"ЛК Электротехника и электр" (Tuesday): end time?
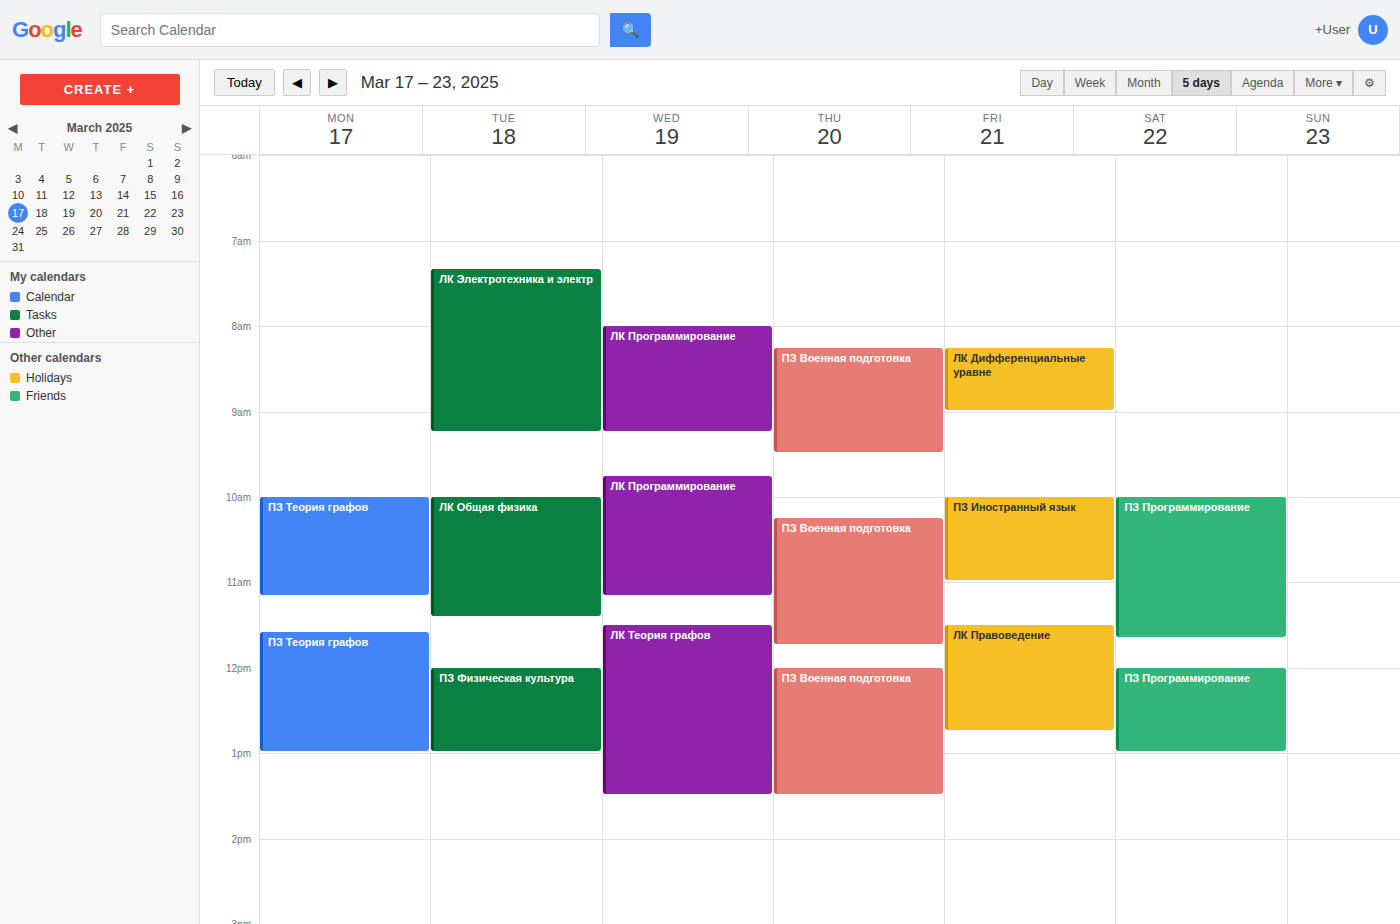
9:15 AM